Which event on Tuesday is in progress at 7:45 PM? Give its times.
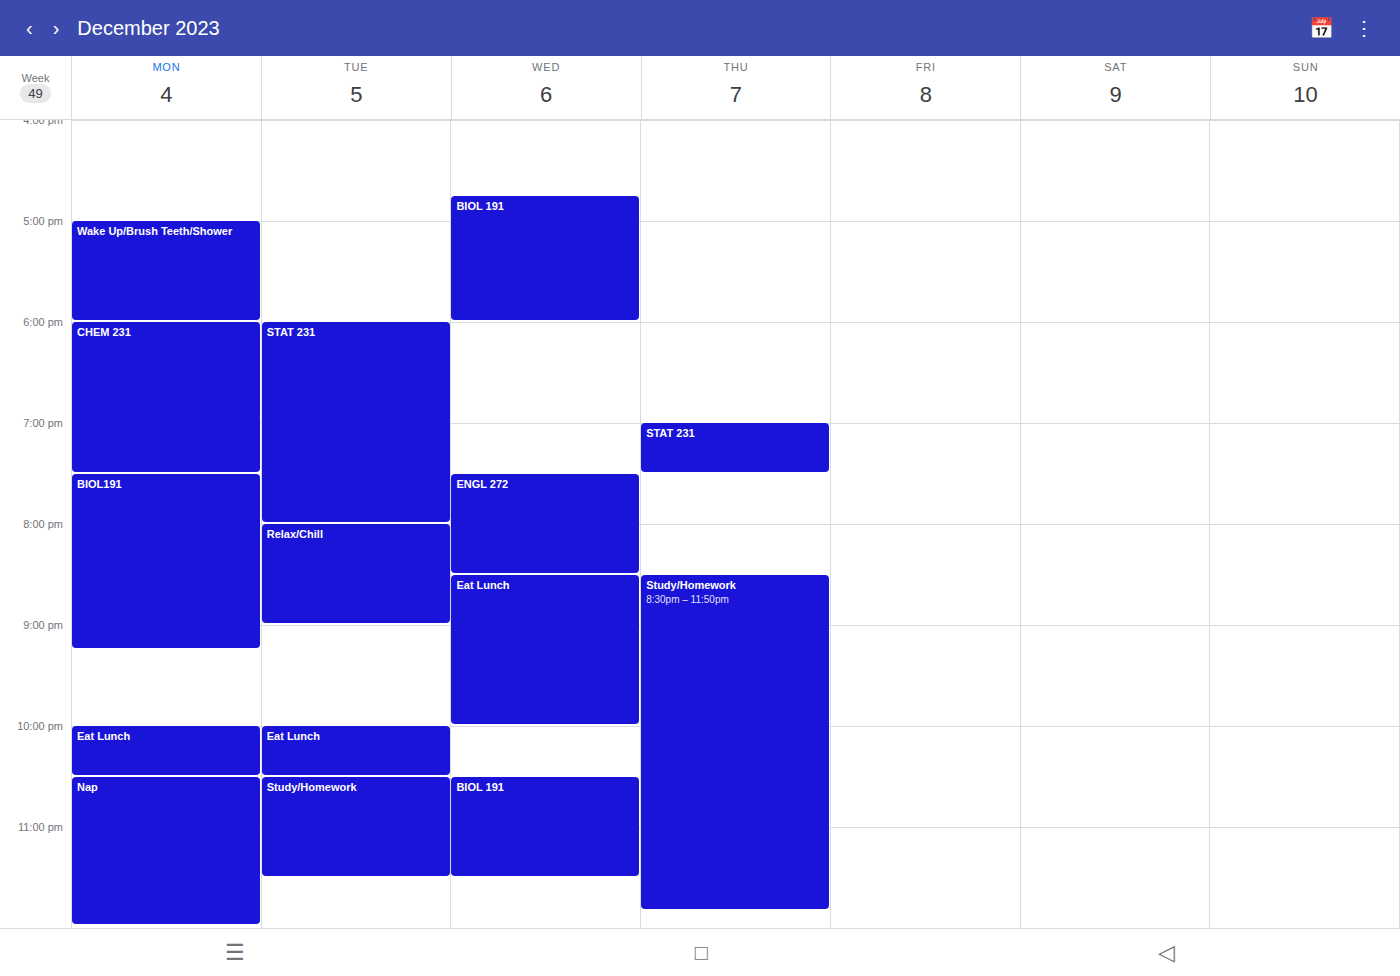
"STAT 231", 6:00 PM to 8:00 PM